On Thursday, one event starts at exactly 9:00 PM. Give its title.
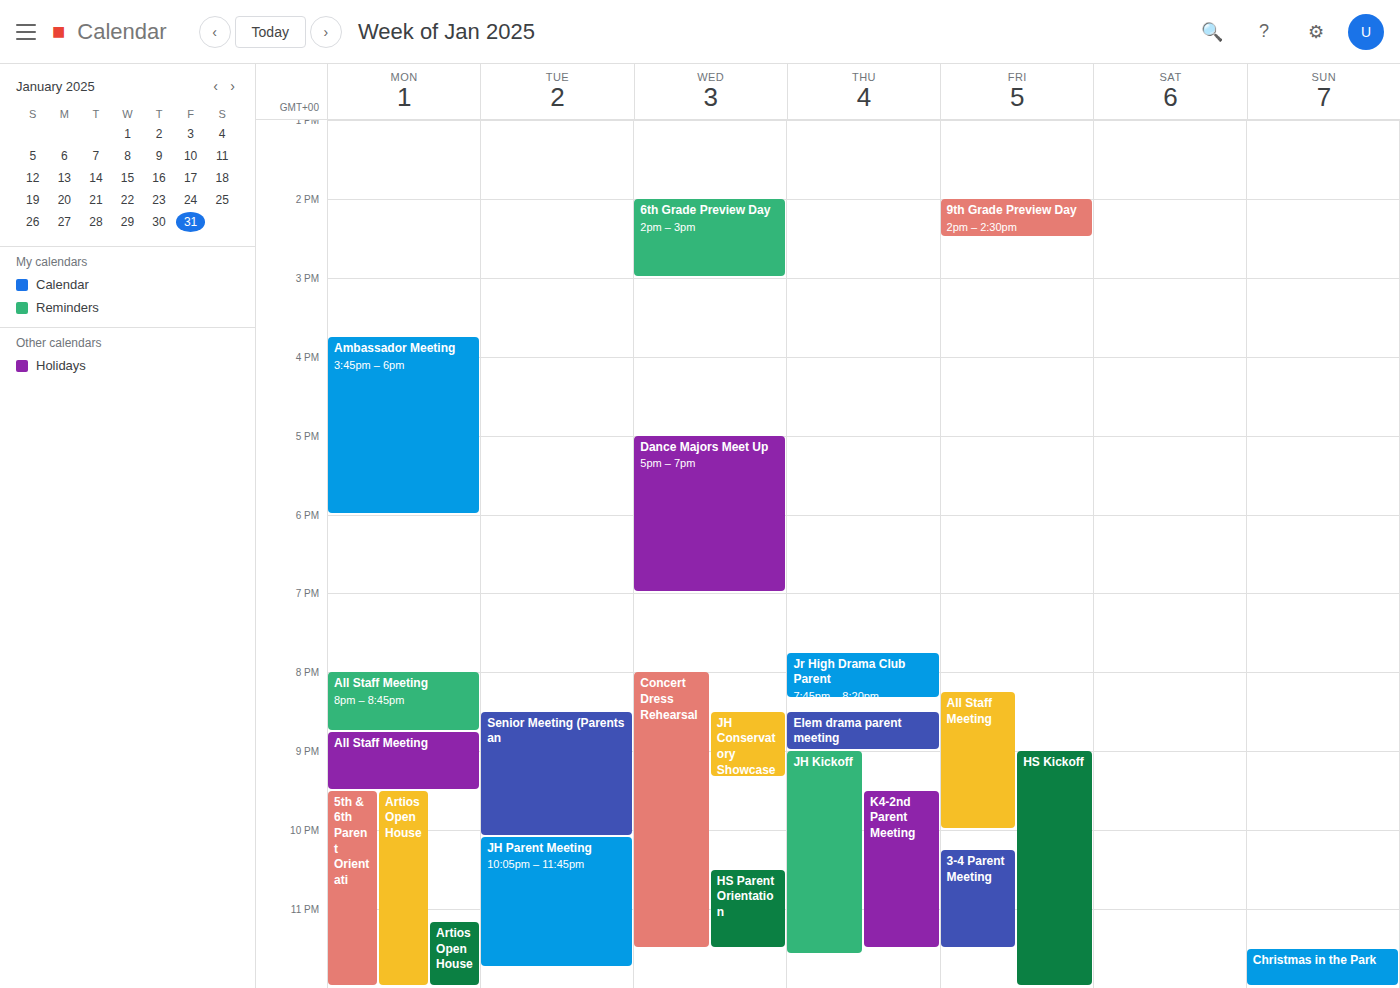
"JH Kickoff"